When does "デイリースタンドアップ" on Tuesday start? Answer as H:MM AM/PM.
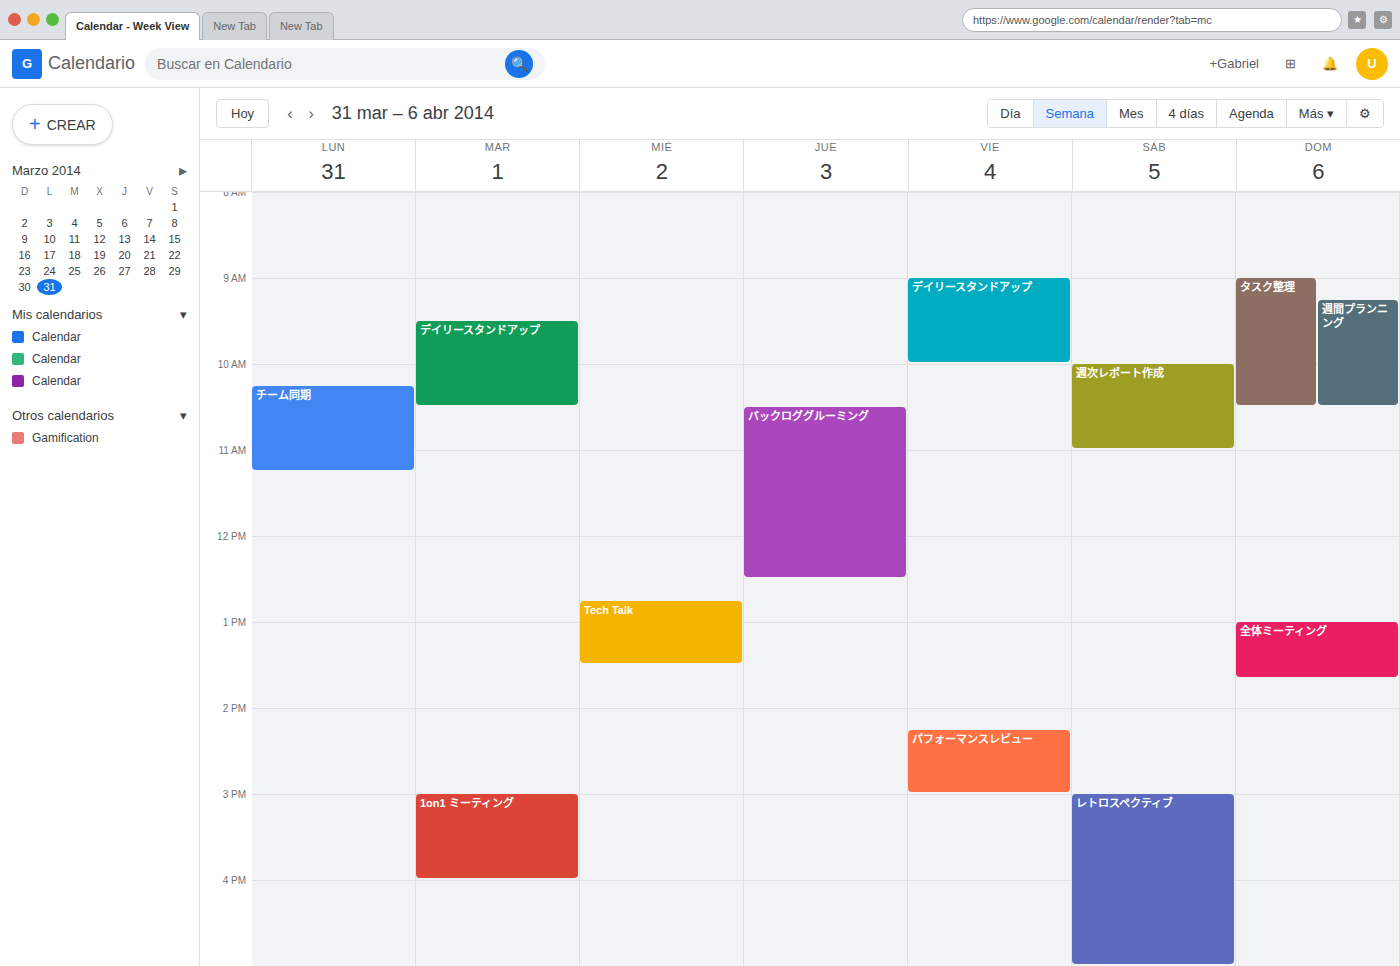
9:30 AM